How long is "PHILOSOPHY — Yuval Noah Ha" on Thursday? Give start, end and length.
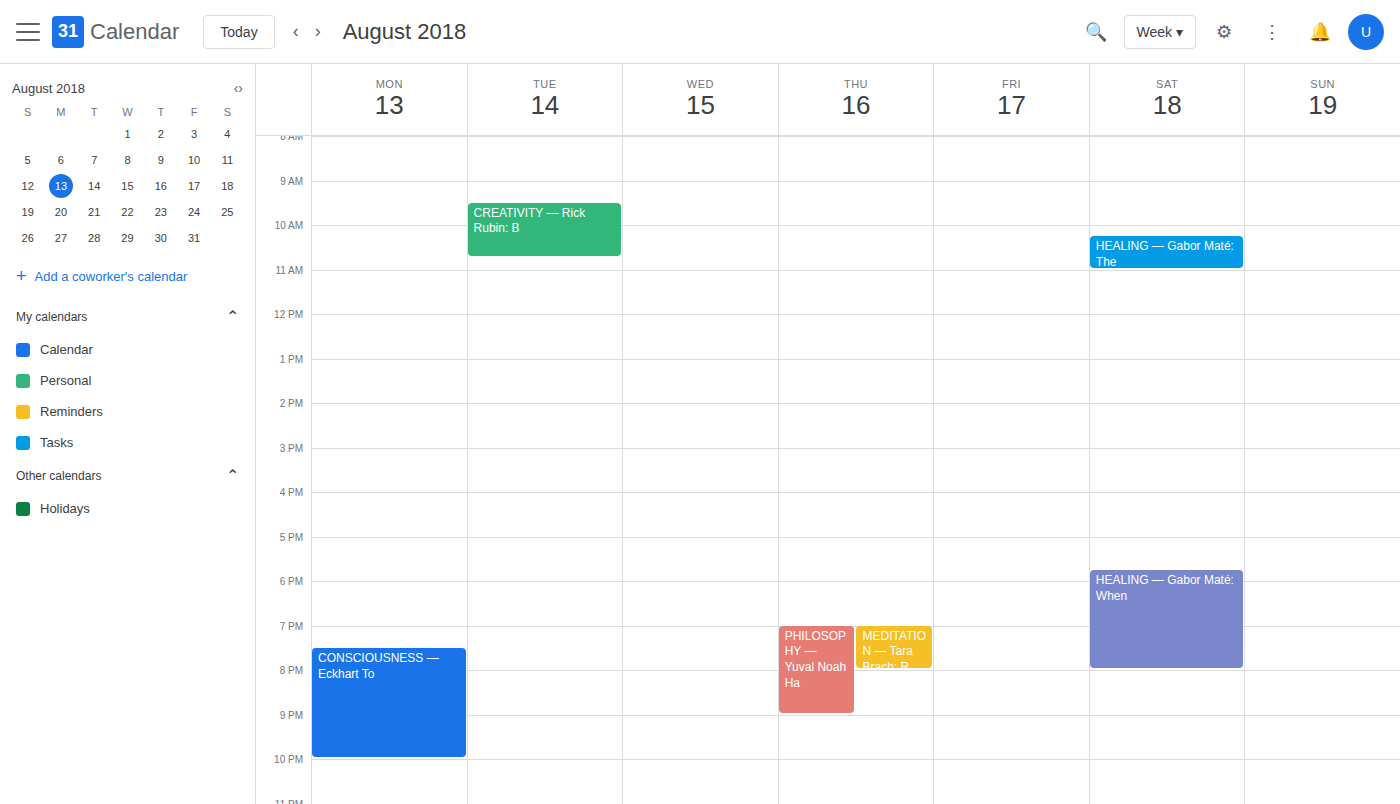
7:00 PM to 9:00 PM, 2 hours